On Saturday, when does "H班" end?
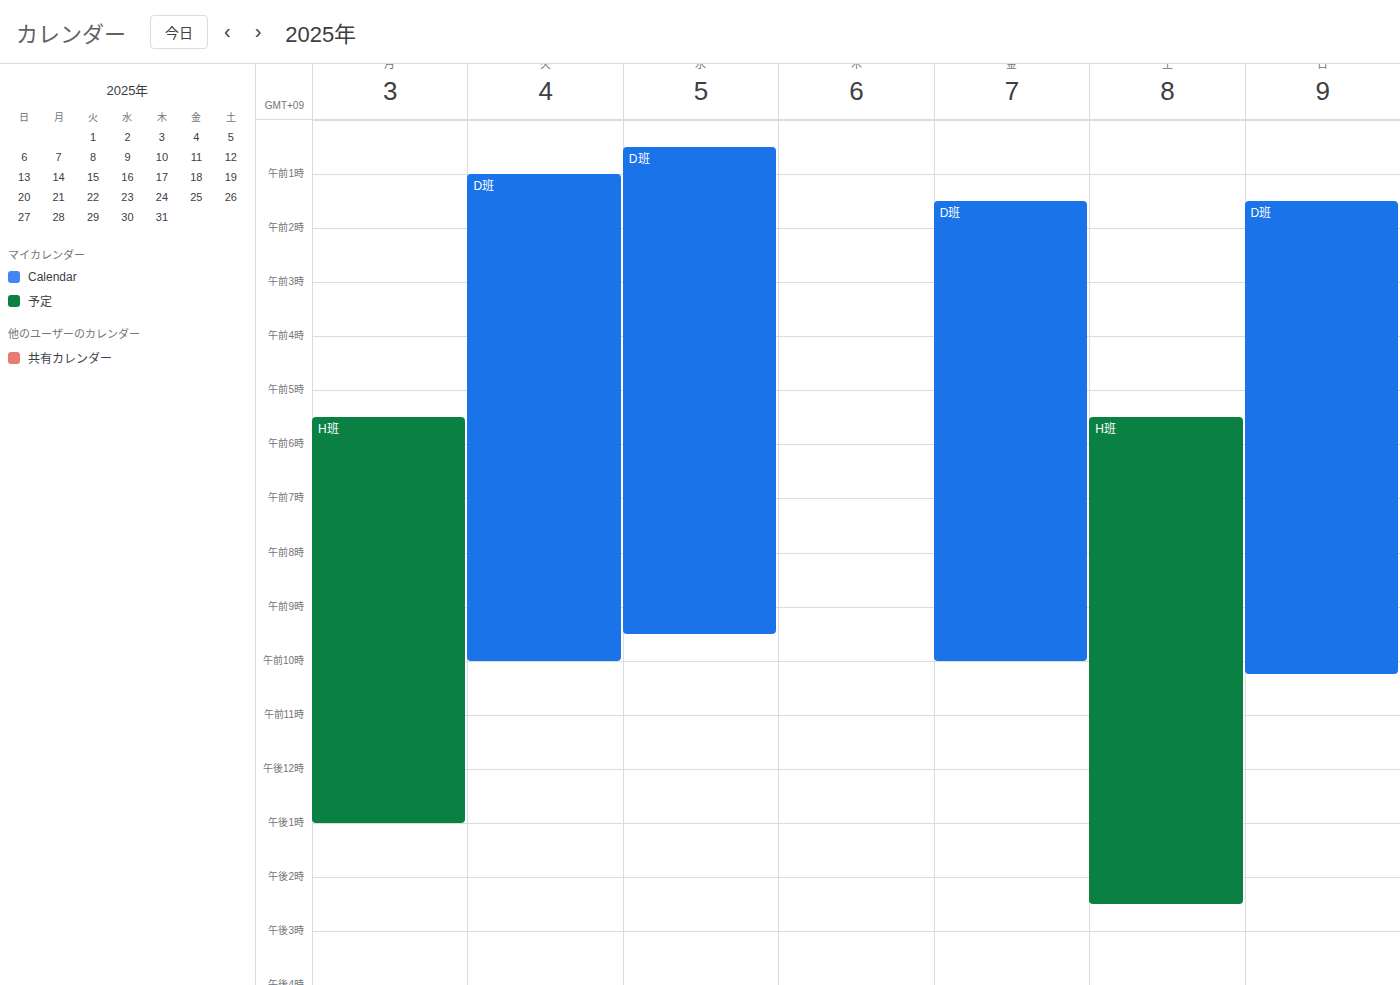
2:30 PM